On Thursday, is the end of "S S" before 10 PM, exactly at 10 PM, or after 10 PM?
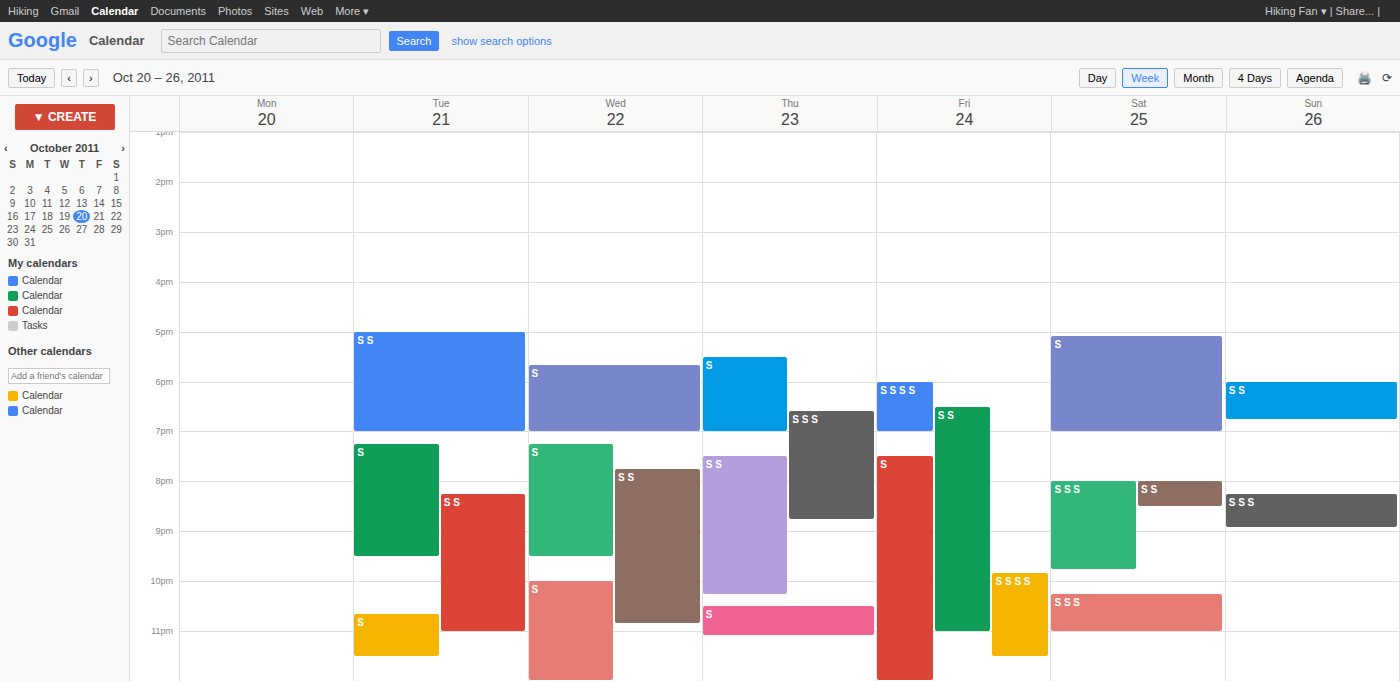
10:15 PM -- after 10 PM, 15 minutes below the 10 PM line.